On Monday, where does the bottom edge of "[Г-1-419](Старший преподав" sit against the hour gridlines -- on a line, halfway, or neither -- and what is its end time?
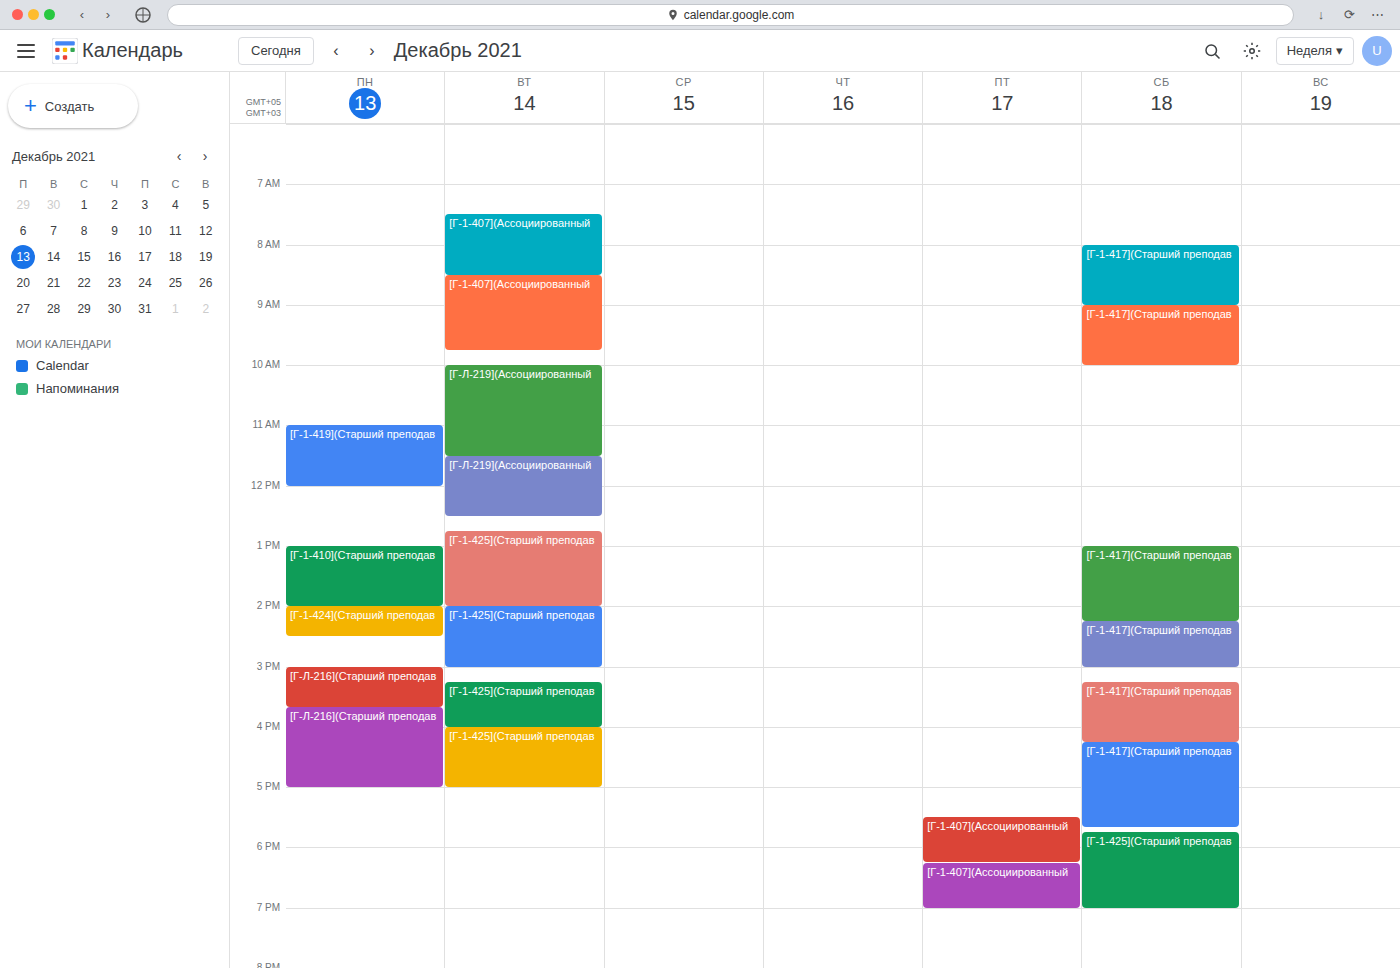
12:00 -- exactly on the 12:00 line.